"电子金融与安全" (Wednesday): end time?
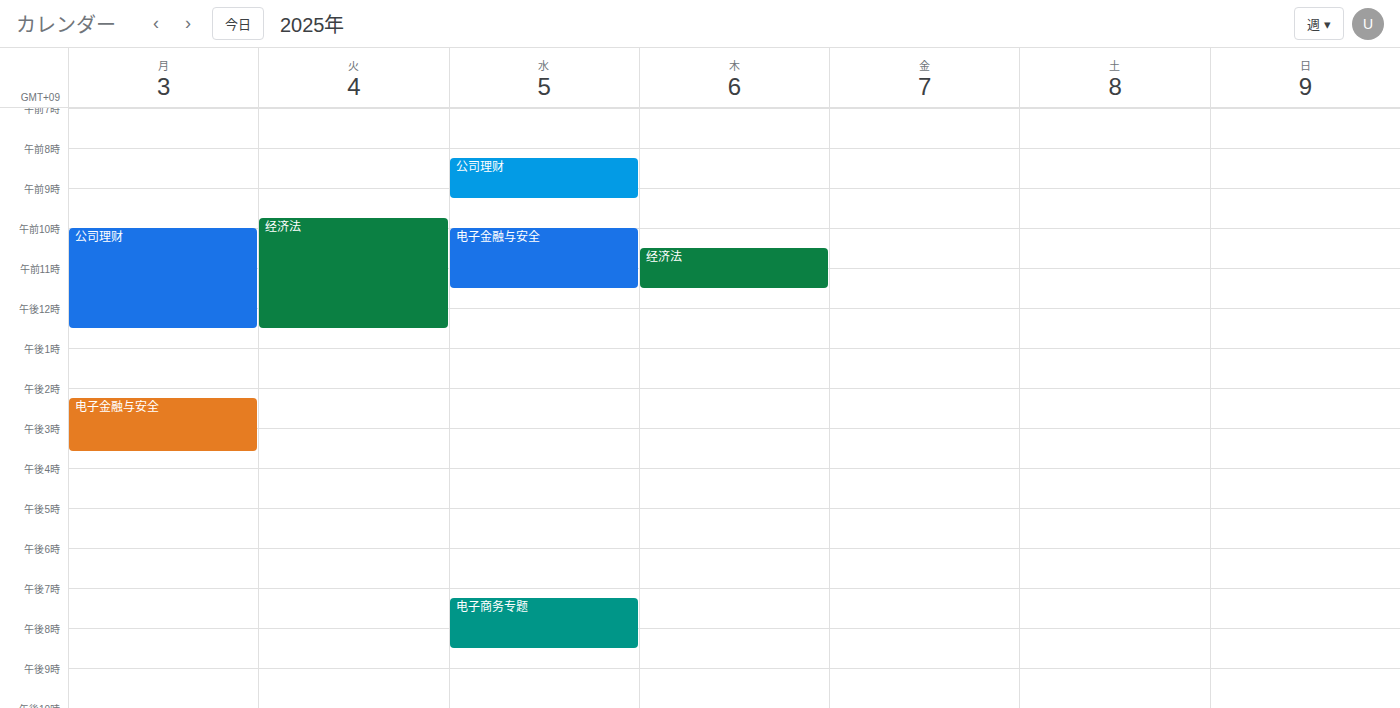
11:30 AM